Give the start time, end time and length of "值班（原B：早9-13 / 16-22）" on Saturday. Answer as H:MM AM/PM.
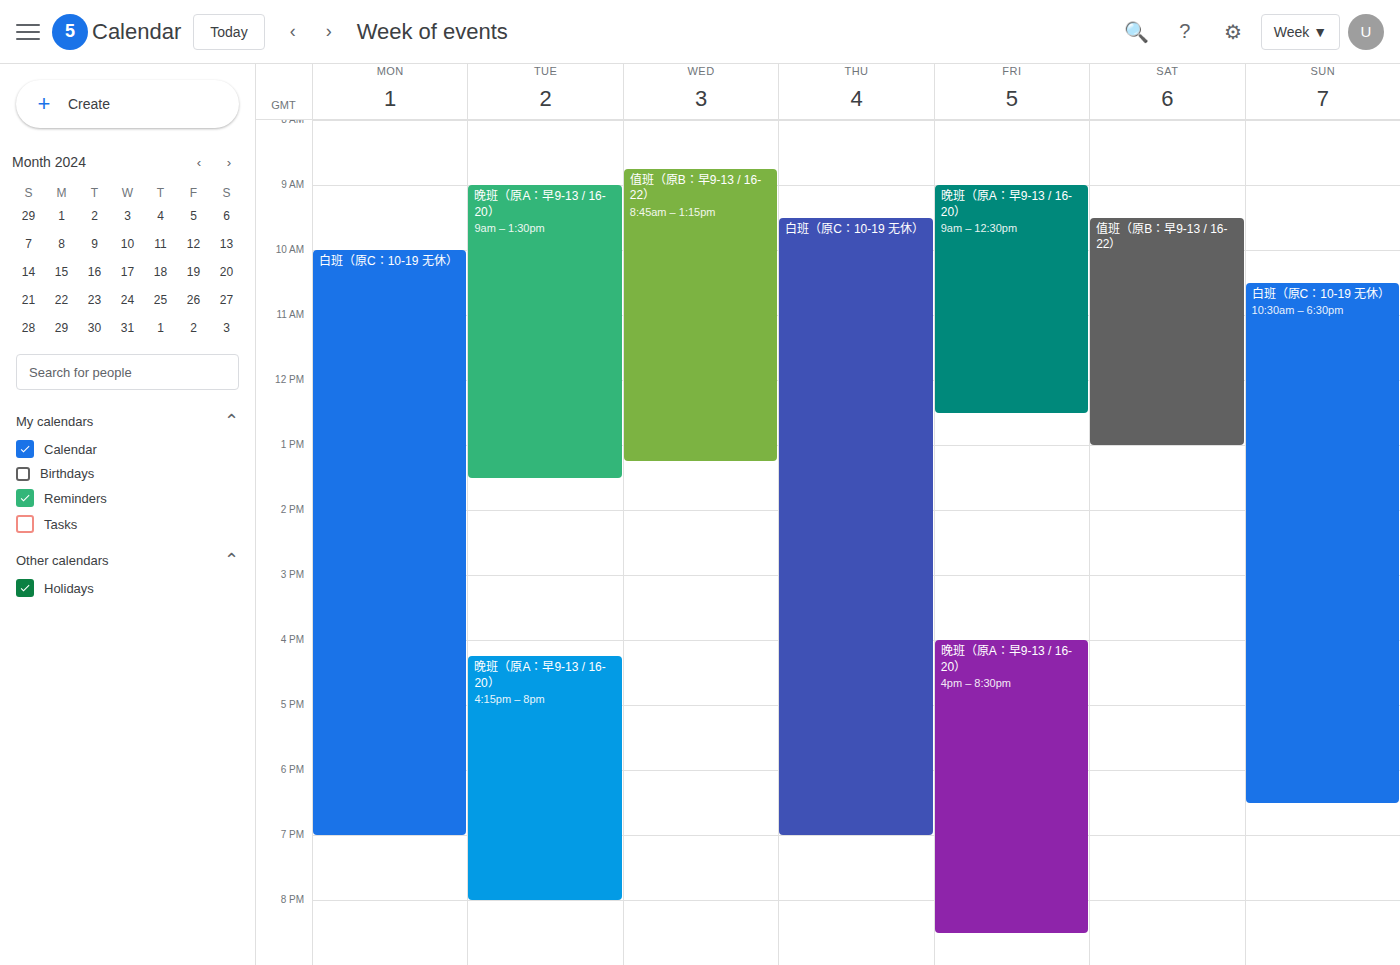
9:30 AM to 1:00 PM, 3 hours 30 minutes